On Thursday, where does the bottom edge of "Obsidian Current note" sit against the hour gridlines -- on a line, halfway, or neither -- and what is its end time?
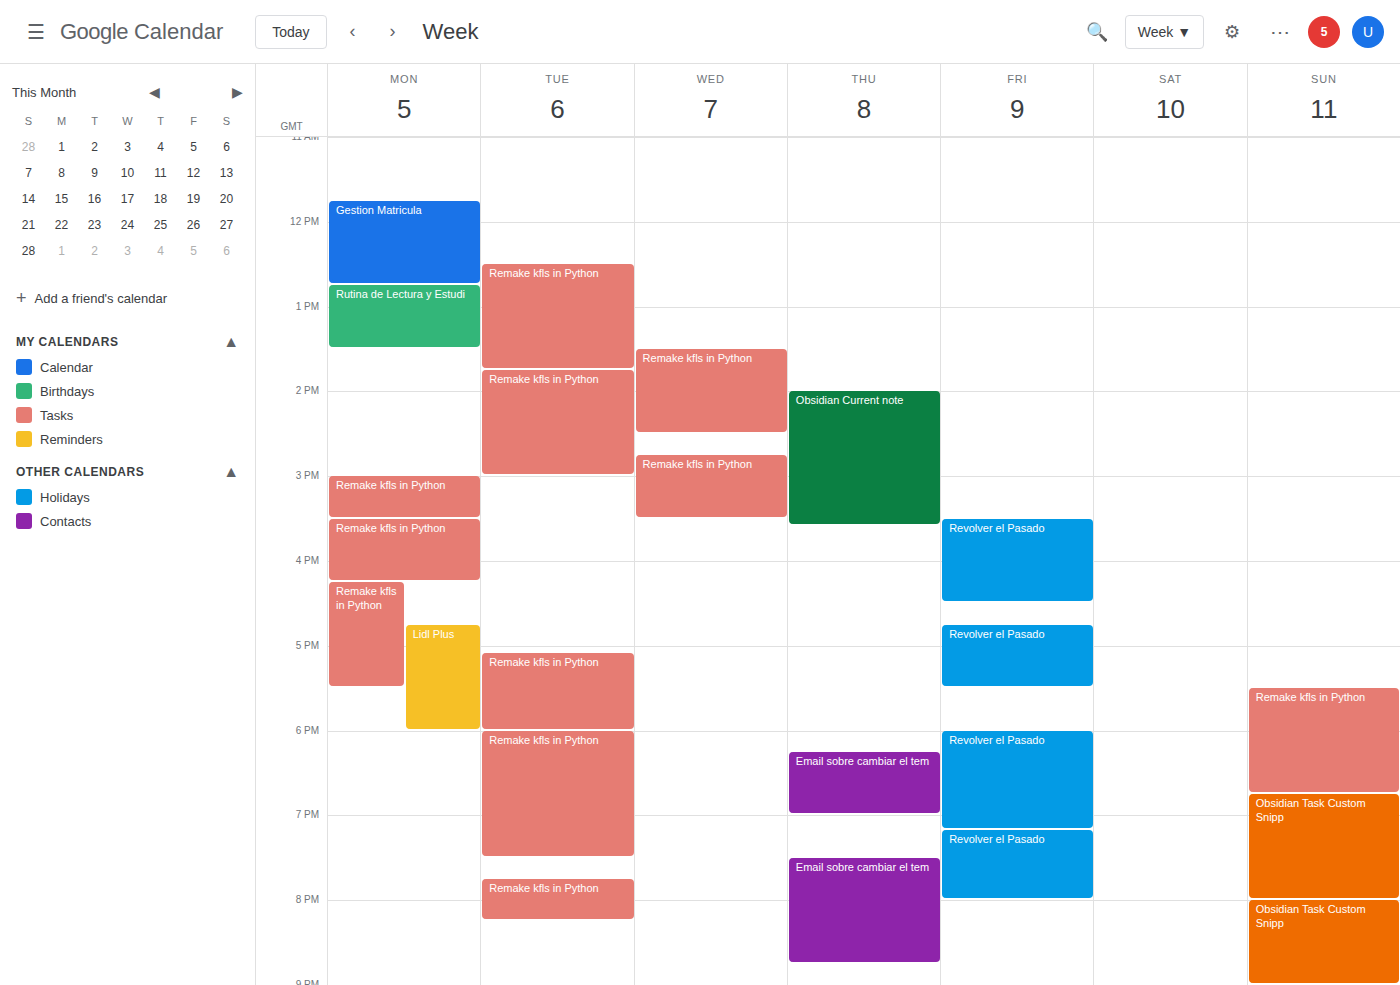
3:35 PM -- neither: 35 minutes below the 3 PM line and 25 minutes above the 4 PM line.